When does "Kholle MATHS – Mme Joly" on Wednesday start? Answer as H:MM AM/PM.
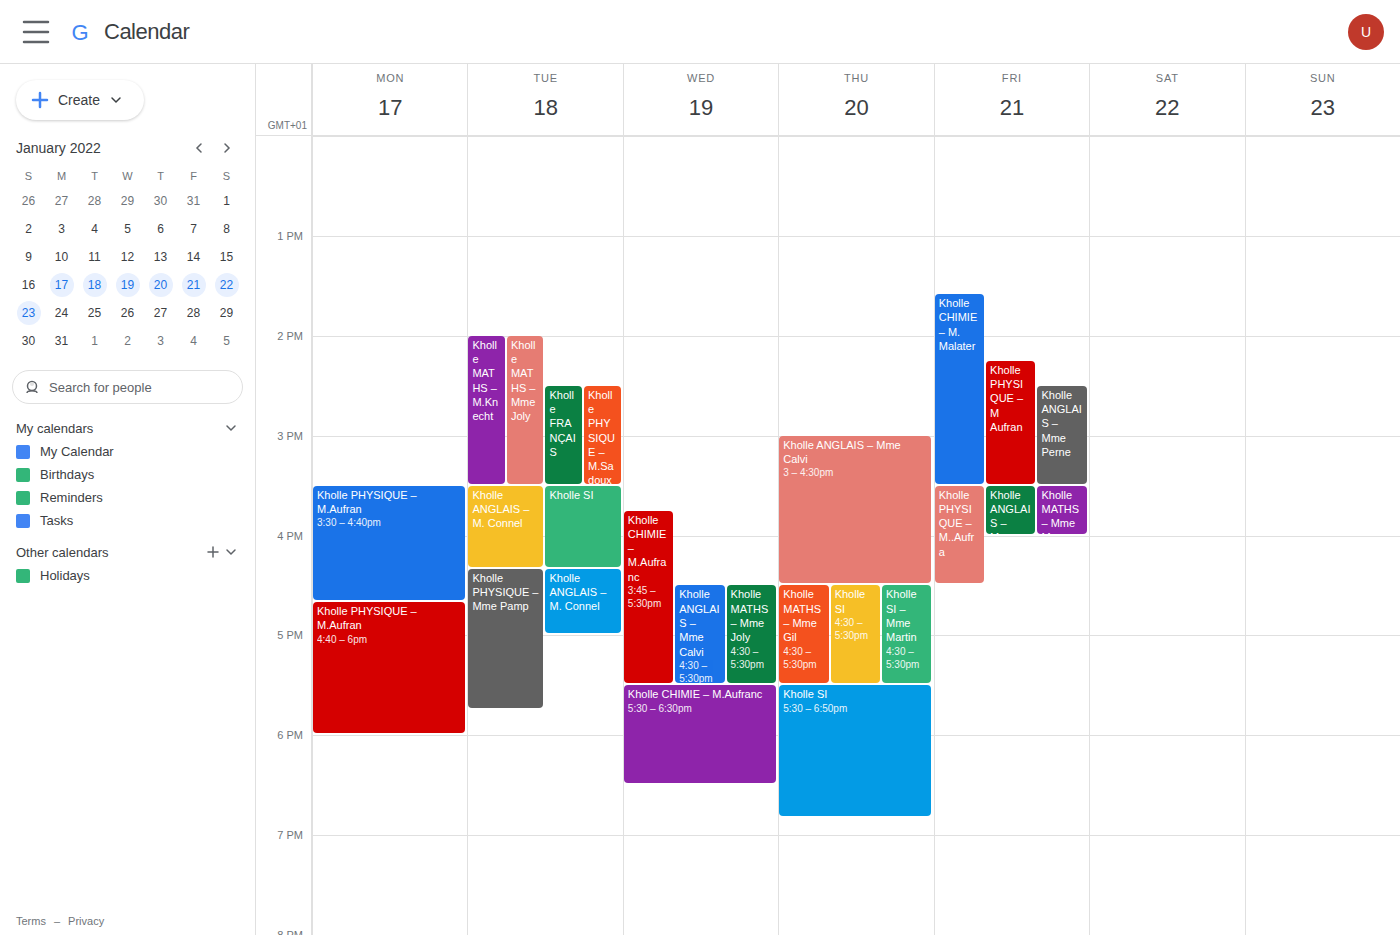
4:30 PM